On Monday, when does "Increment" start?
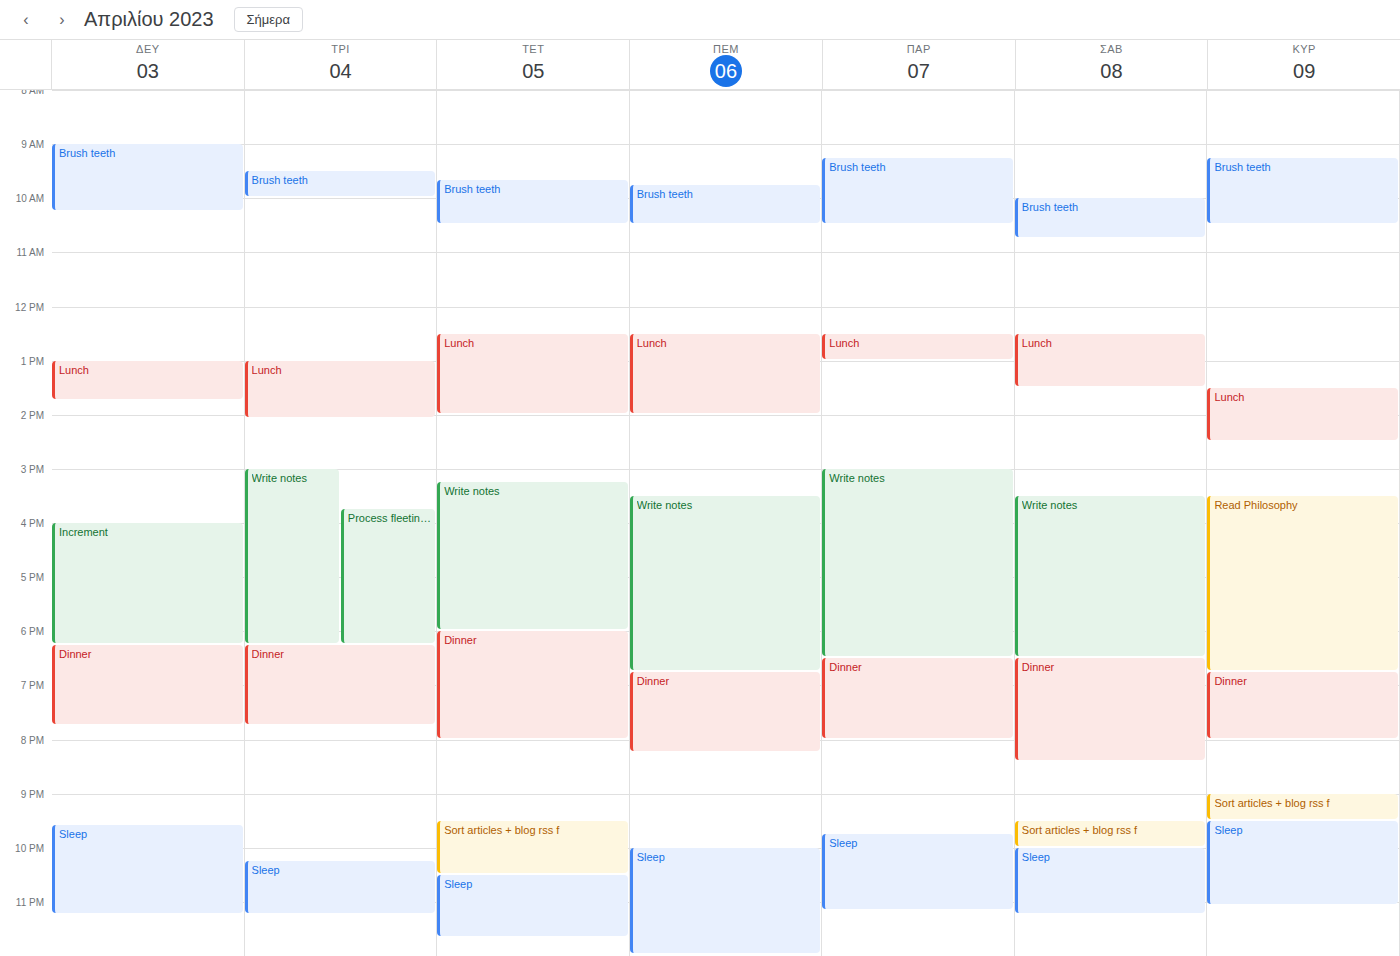
4:00 PM